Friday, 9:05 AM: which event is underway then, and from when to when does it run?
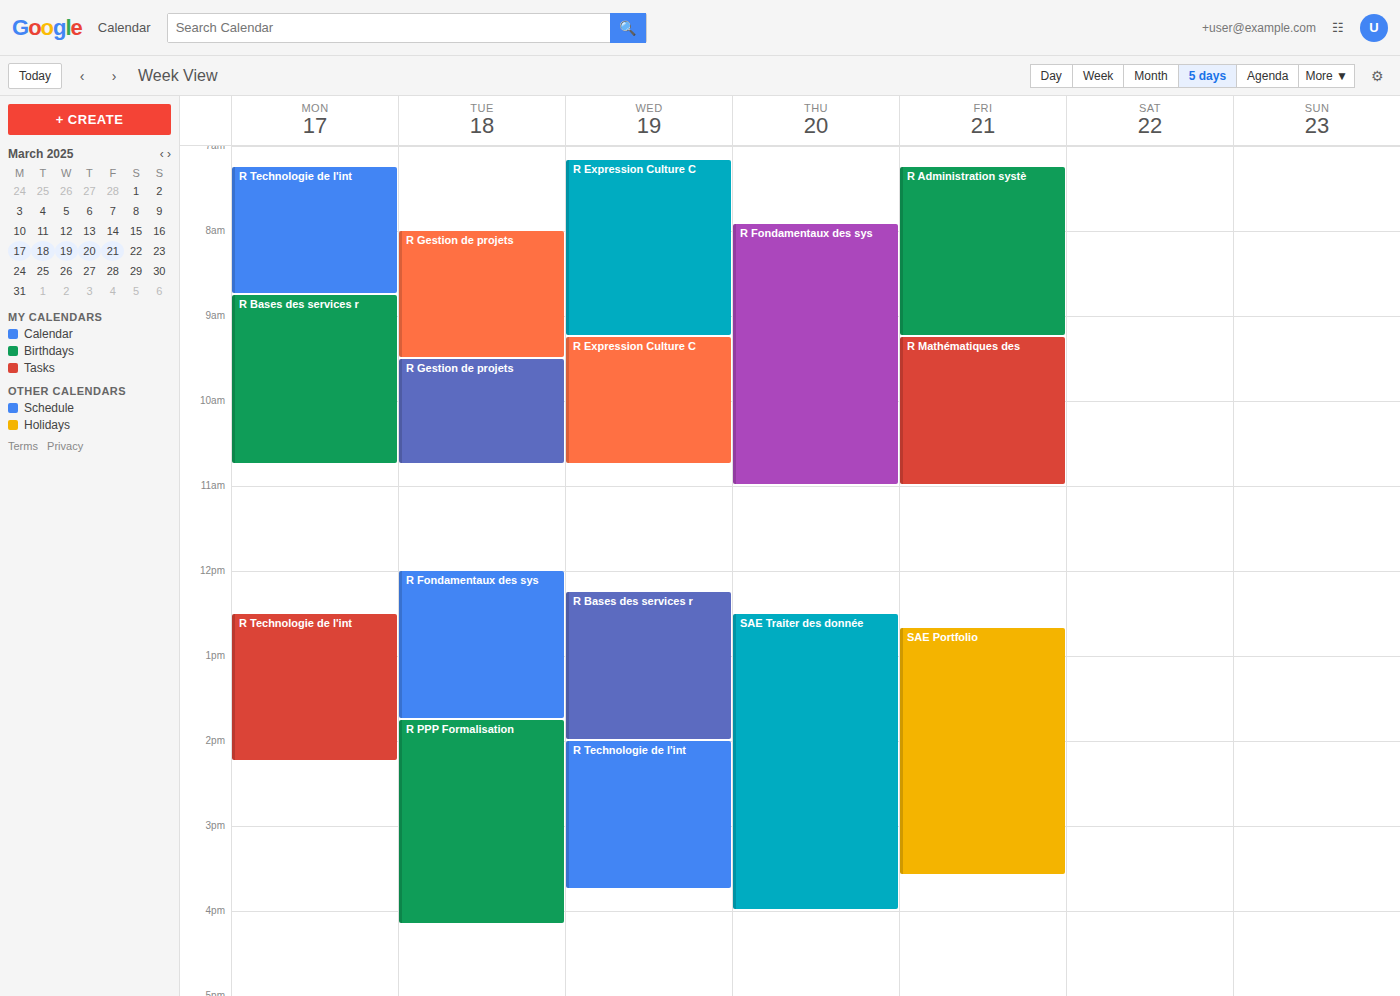
"R Administration systè", 7:15 AM to 9:15 AM